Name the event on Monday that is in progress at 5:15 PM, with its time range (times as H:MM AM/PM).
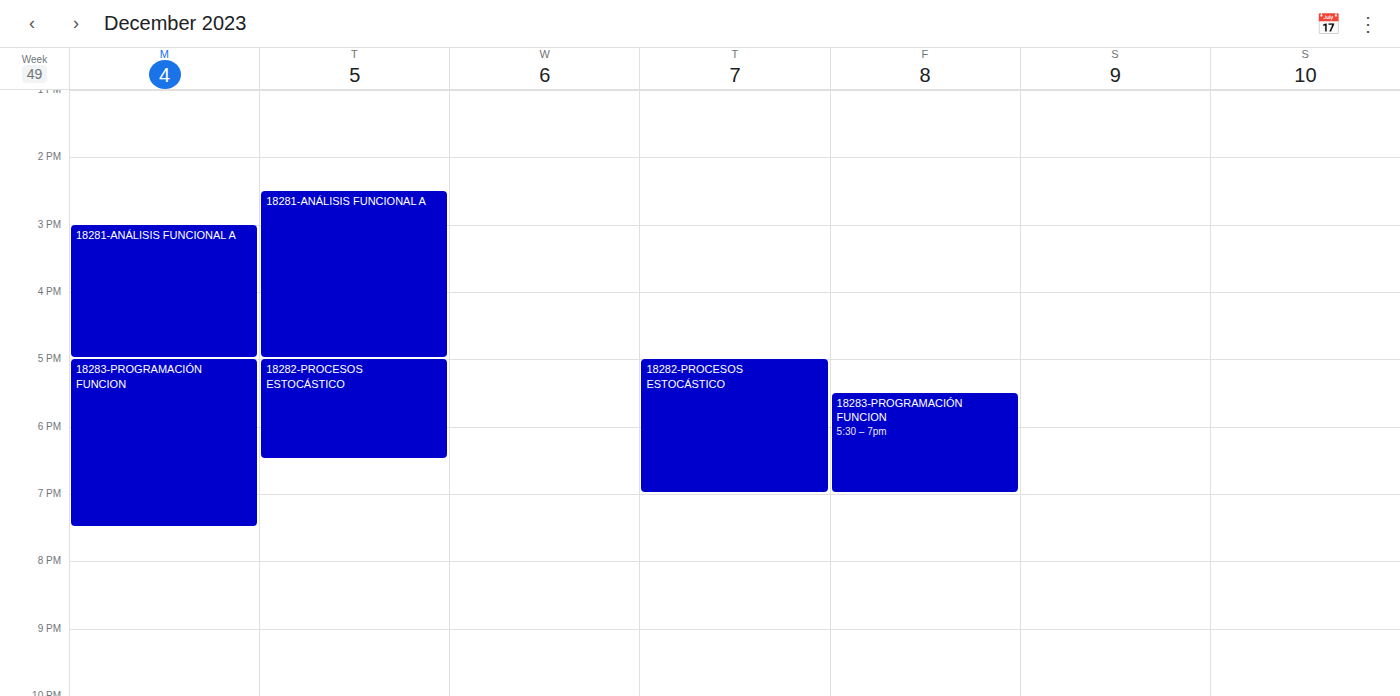
"18283-PROGRAMACIÓN FUNCION", 5:00 PM to 7:30 PM